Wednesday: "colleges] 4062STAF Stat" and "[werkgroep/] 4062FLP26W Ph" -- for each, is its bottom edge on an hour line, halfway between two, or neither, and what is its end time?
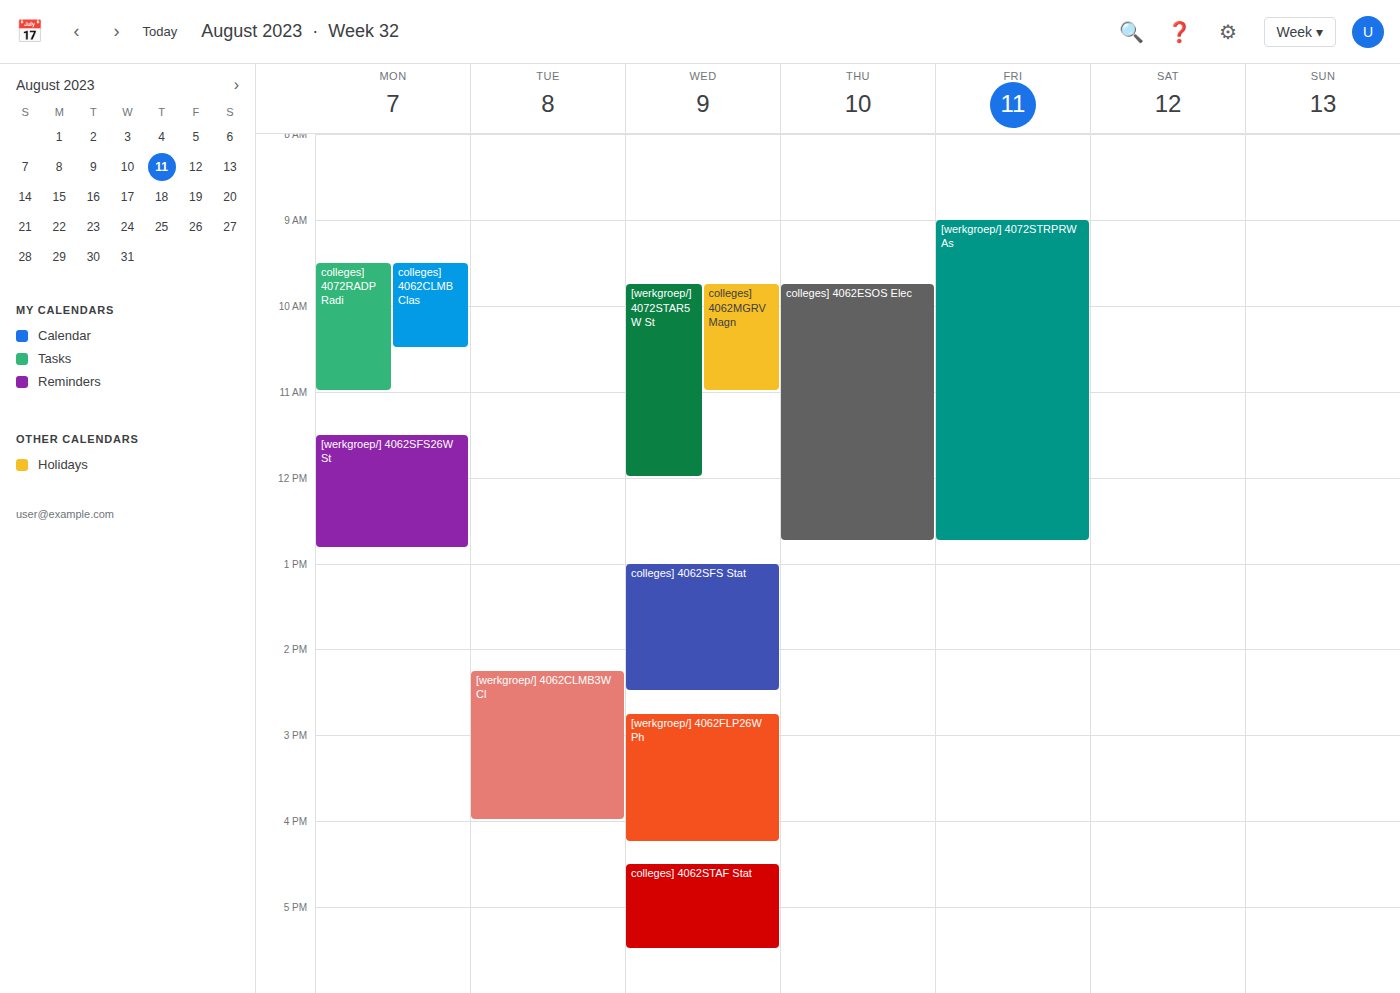
"colleges] 4062STAF Stat": 5:30 PM, halfway between the 5 PM and 6 PM lines. "[werkgroep/] 4062FLP26W Ph": 4:15 PM, neither: a quarter of the way from the 4 PM line to the 5 PM line.